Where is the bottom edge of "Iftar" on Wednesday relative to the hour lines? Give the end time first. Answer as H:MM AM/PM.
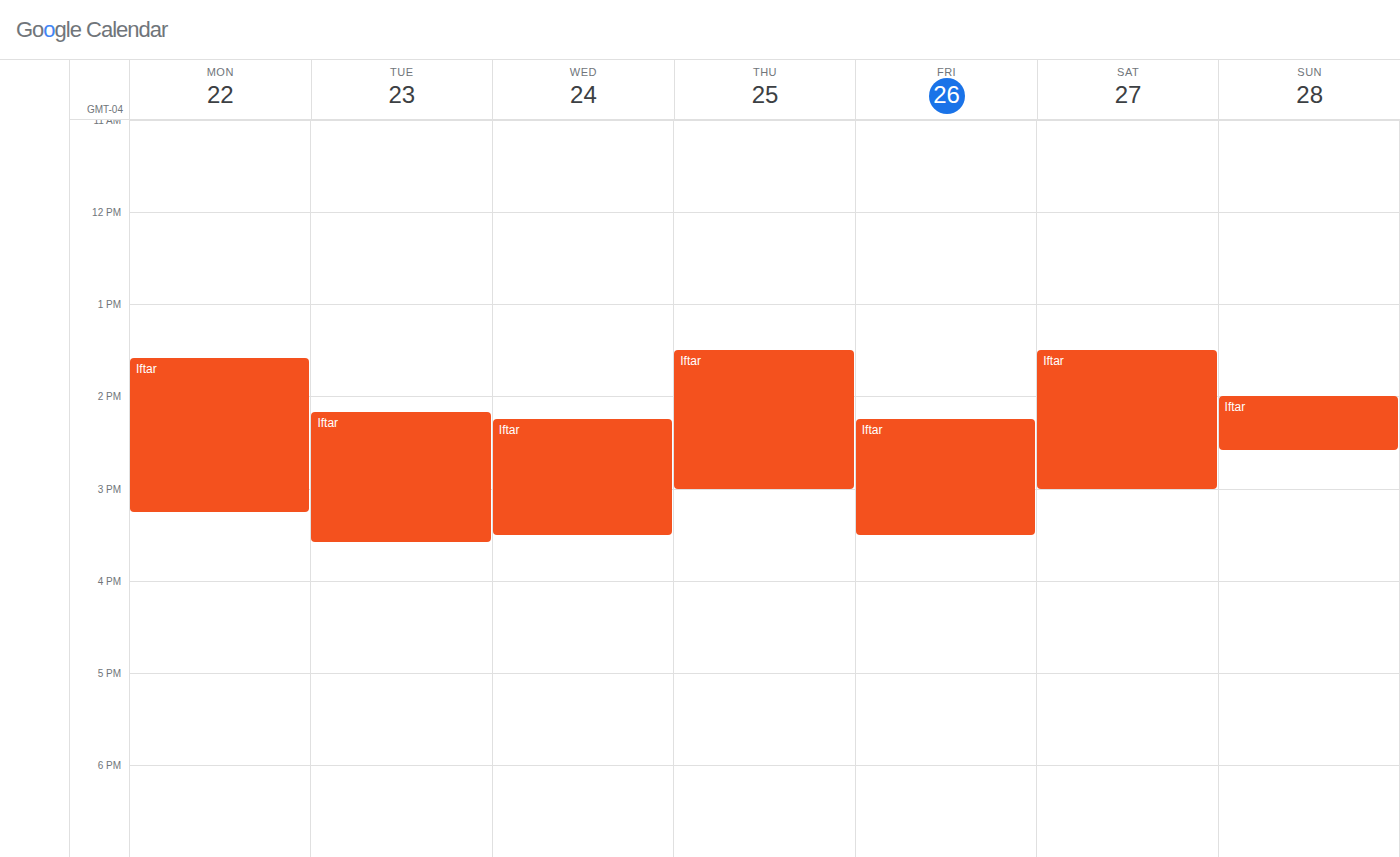
3:30 PM -- halfway between the 3 PM and 4 PM lines.